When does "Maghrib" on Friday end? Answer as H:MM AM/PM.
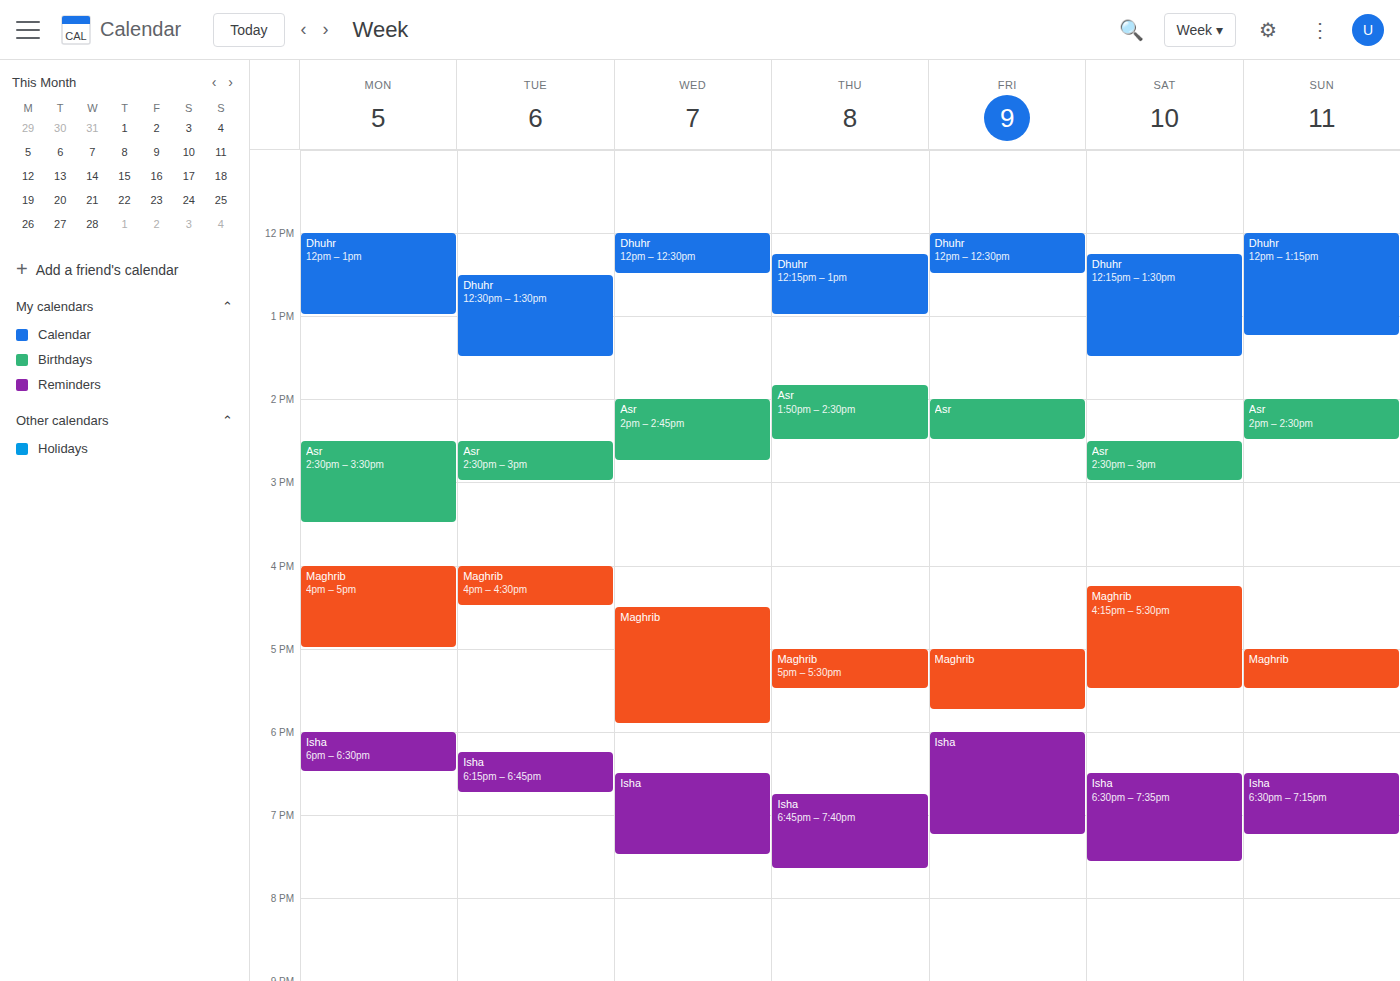
5:45 PM